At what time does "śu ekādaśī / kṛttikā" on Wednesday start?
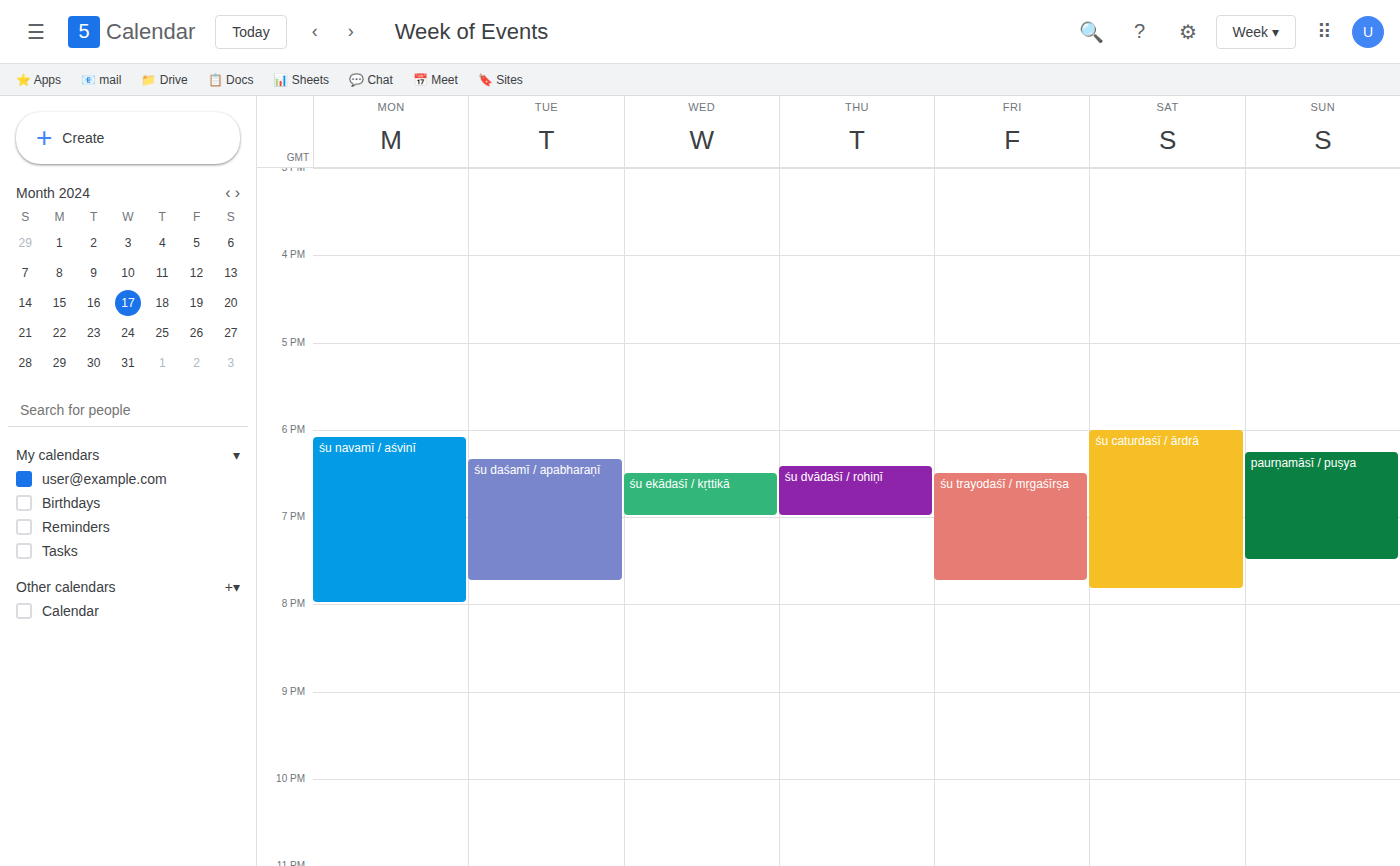
6:30 PM